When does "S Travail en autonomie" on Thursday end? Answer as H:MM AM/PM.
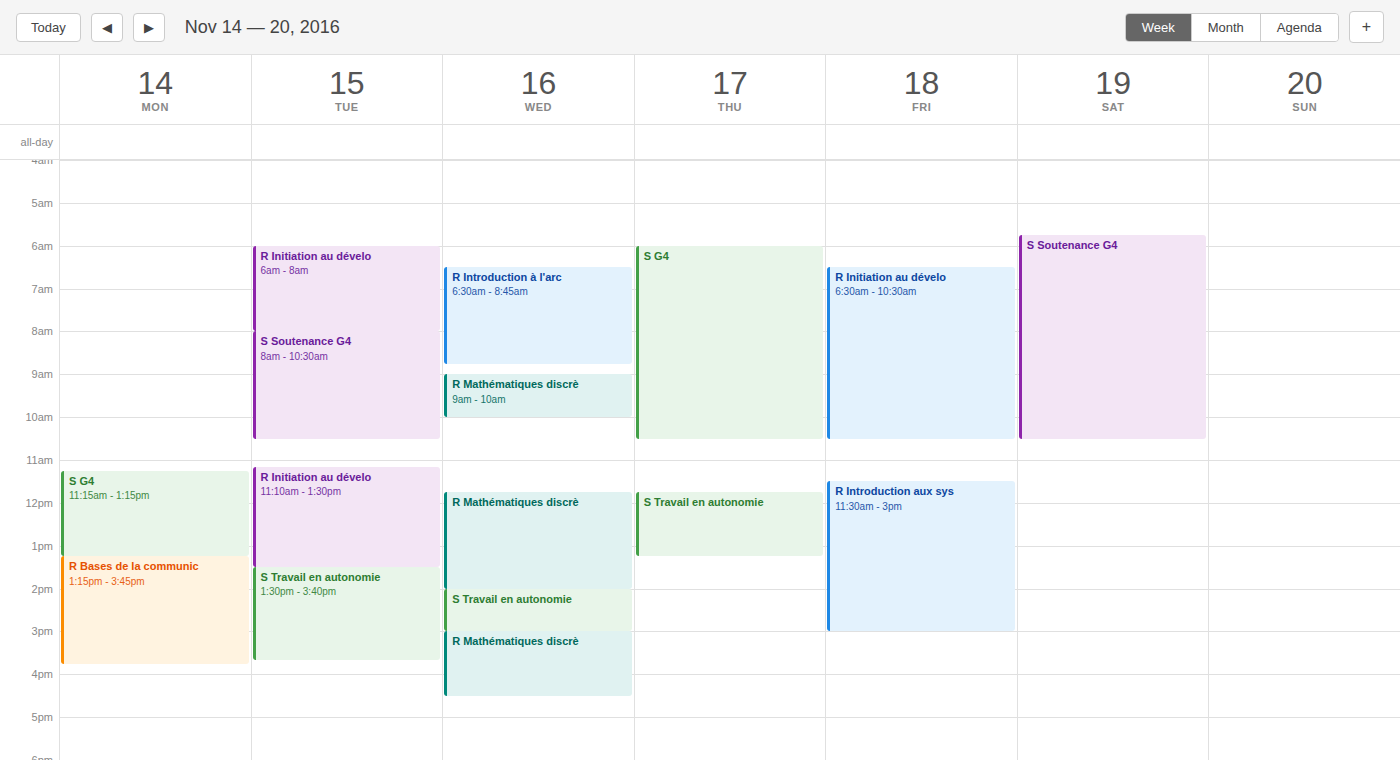
1:15 PM